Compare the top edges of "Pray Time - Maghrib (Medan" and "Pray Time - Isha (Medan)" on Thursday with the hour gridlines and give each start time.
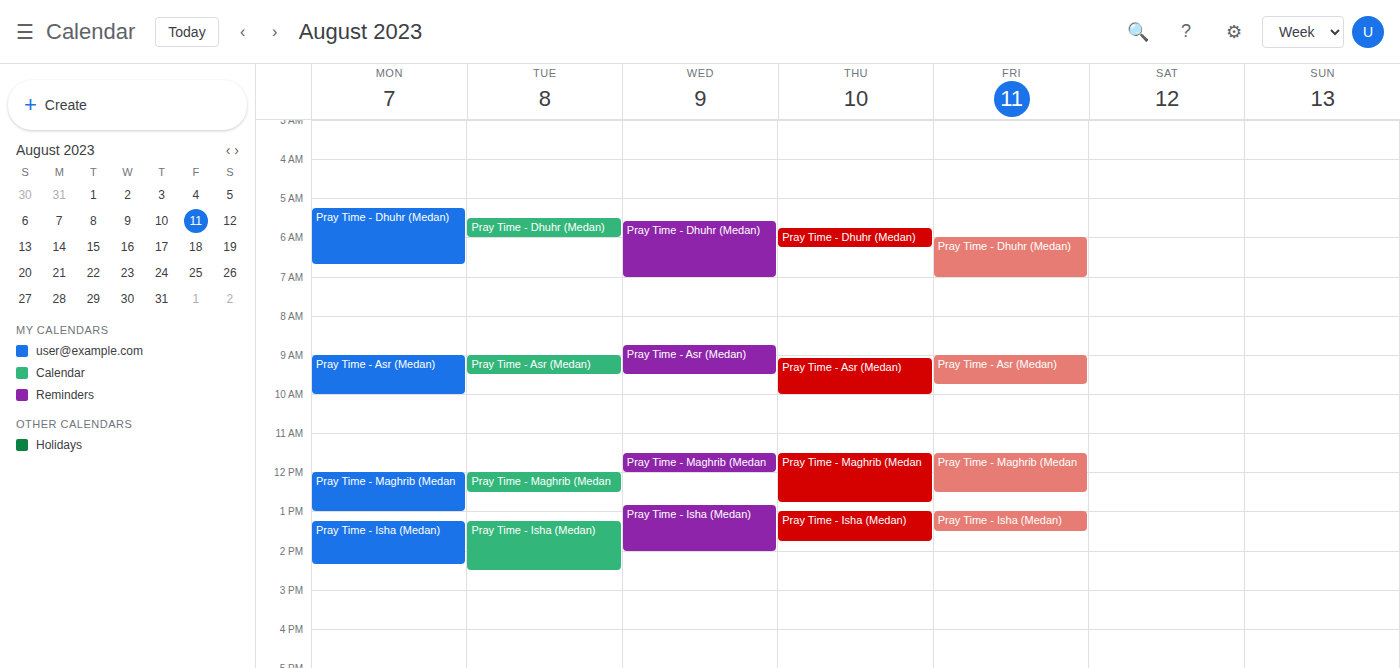
"Pray Time - Maghrib (Medan": 11:30 AM, halfway between the 11 AM and 12 PM lines. "Pray Time - Isha (Medan)": 1:00 PM, exactly on the 1 PM line.